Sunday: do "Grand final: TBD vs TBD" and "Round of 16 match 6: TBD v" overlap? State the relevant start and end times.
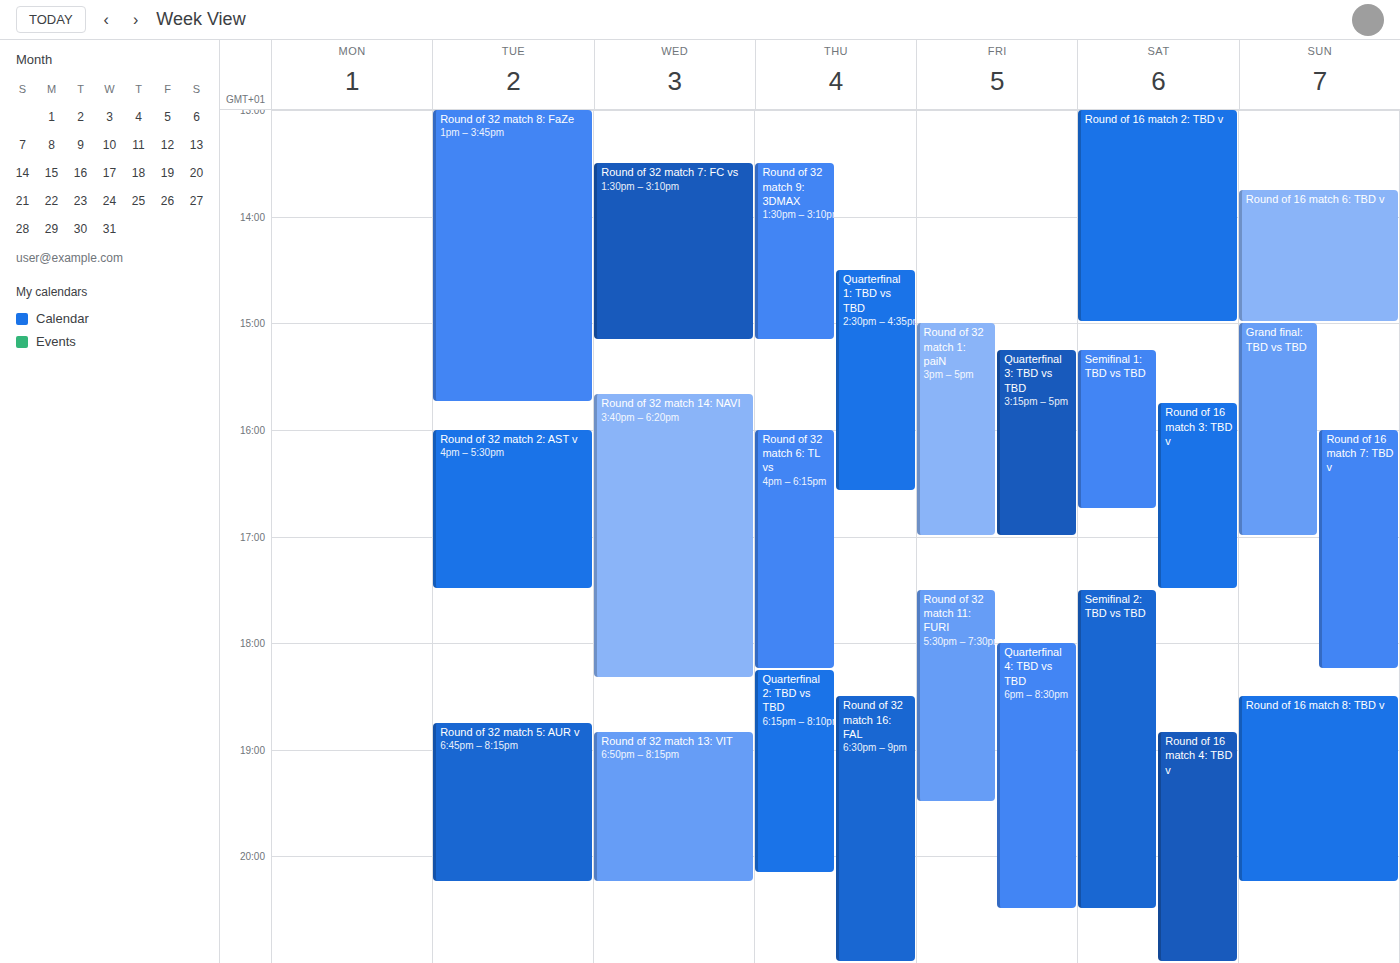
"Round of 16 match 6: TBD v" ends at 3:00 PM, exactly when "Grand final: TBD vs TBD" starts -- they touch but do not overlap.